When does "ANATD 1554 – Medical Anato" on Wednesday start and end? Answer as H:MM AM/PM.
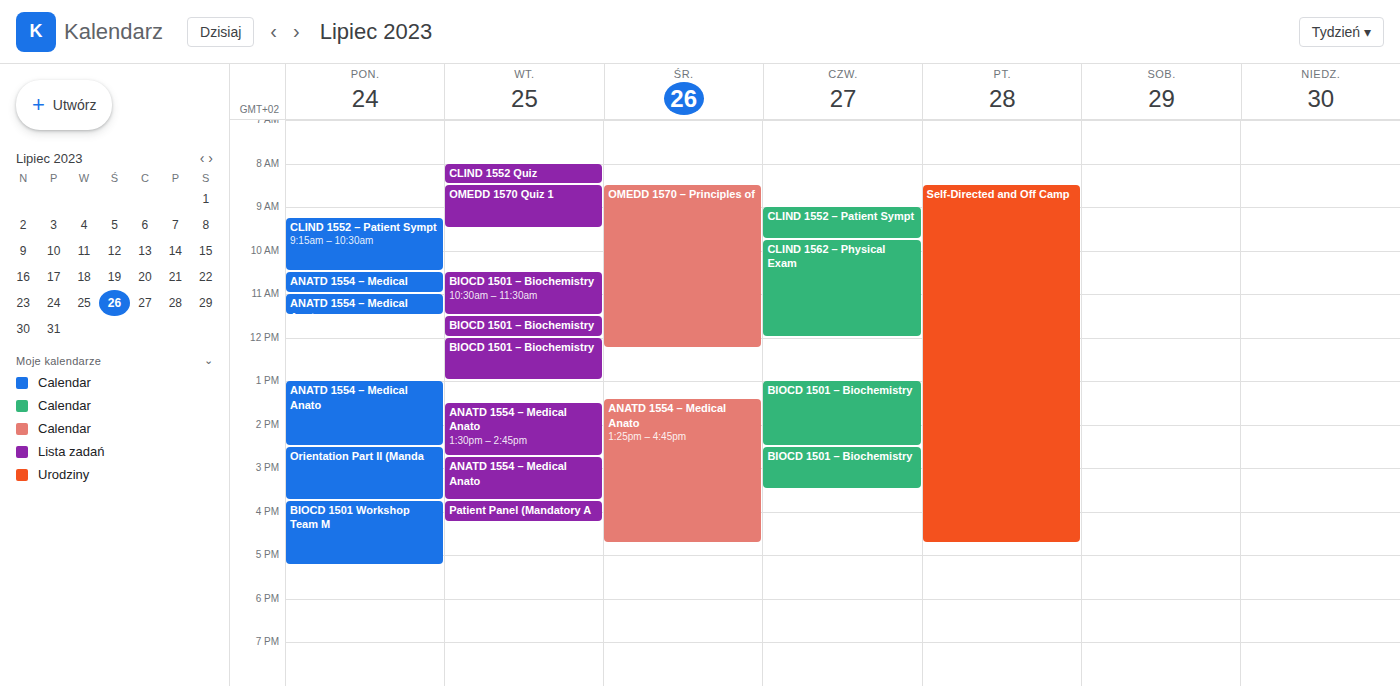
1:25 PM to 4:45 PM